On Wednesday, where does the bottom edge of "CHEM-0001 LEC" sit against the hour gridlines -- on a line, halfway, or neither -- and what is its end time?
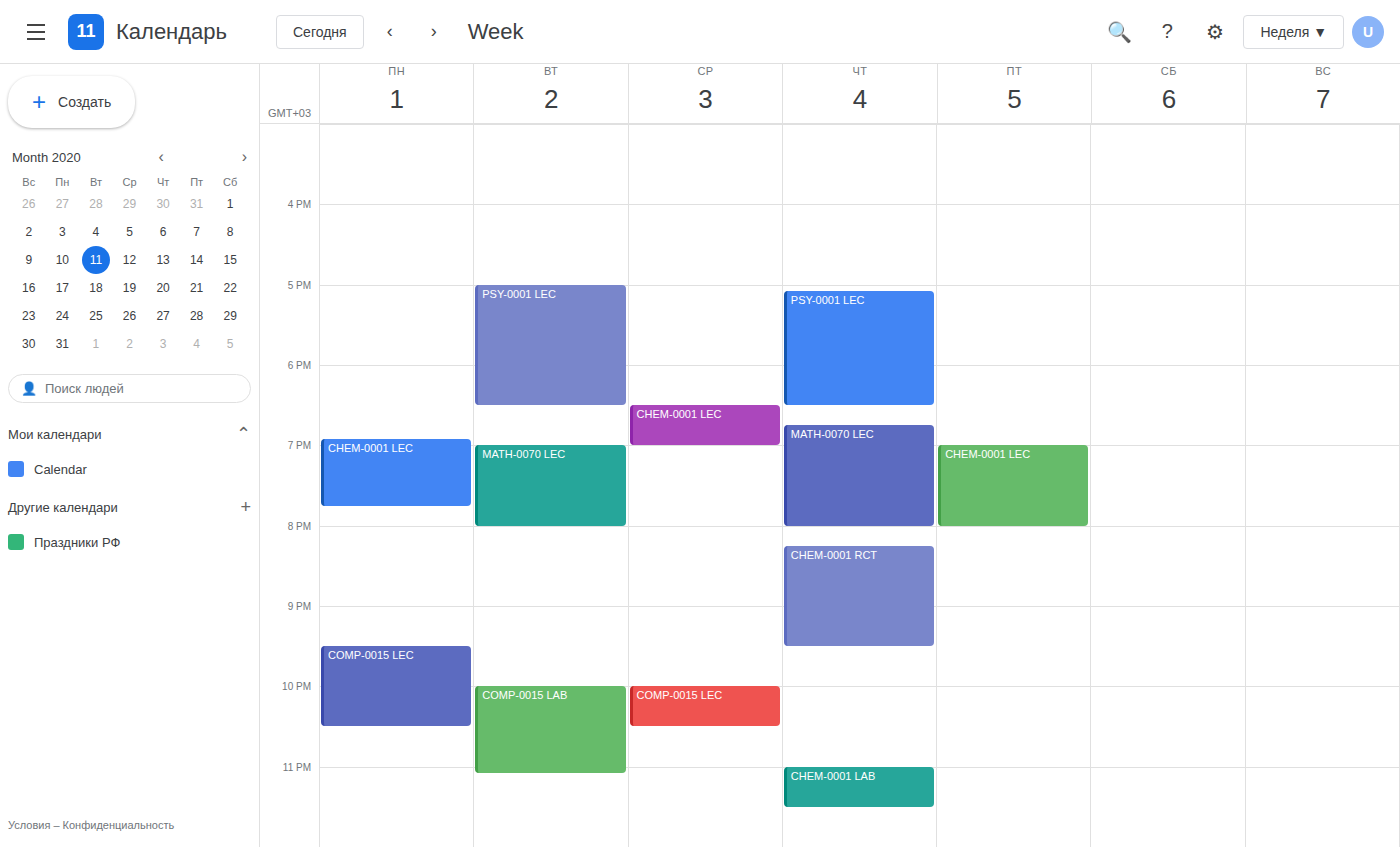
7:00 PM -- exactly on the 7 PM line.